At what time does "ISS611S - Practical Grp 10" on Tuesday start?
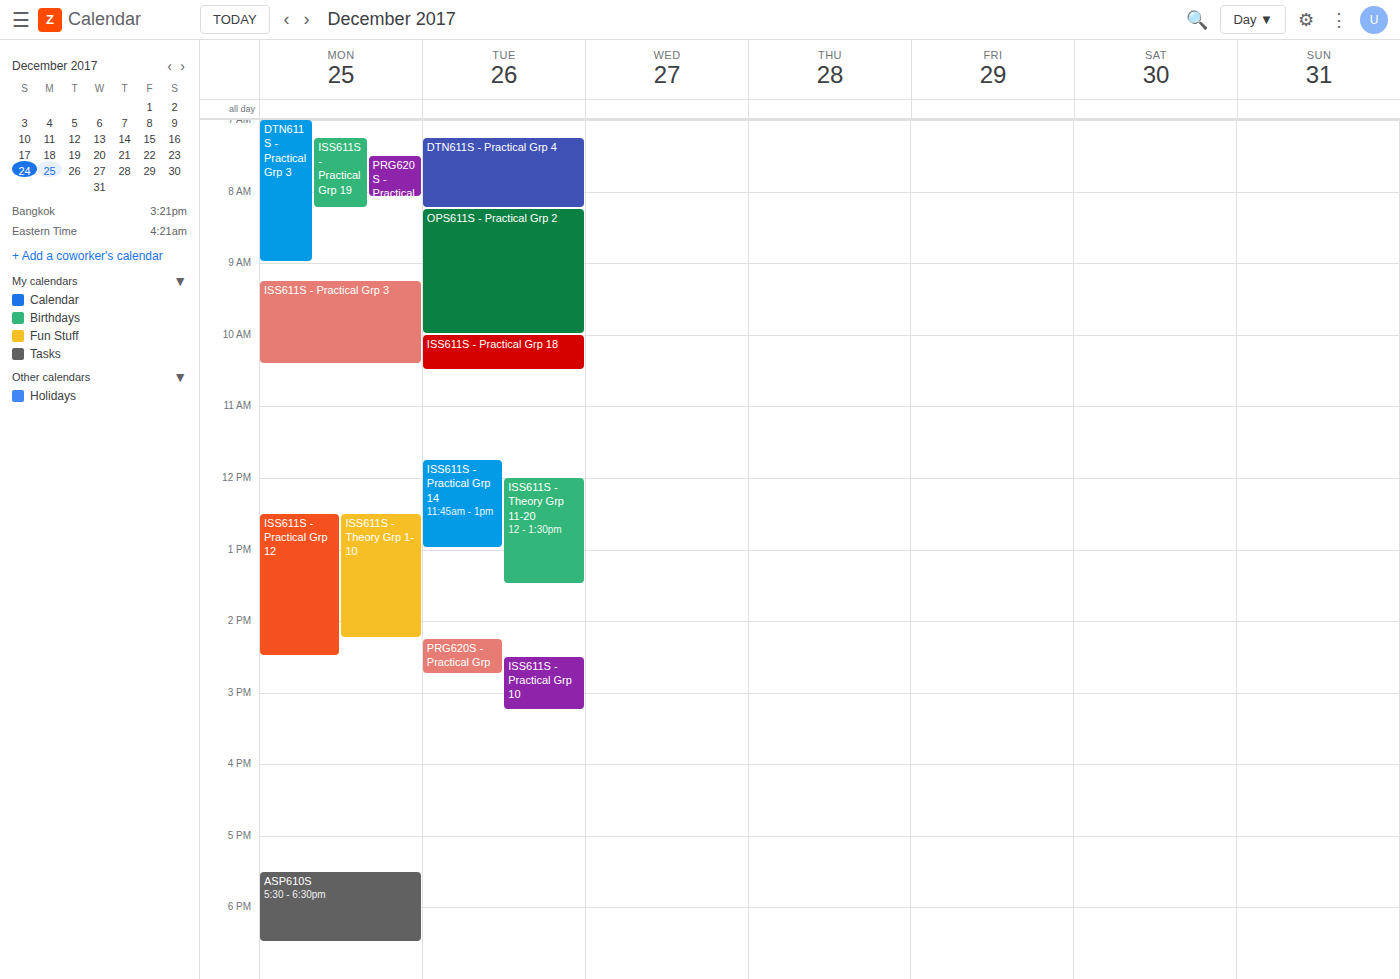
2:30 PM